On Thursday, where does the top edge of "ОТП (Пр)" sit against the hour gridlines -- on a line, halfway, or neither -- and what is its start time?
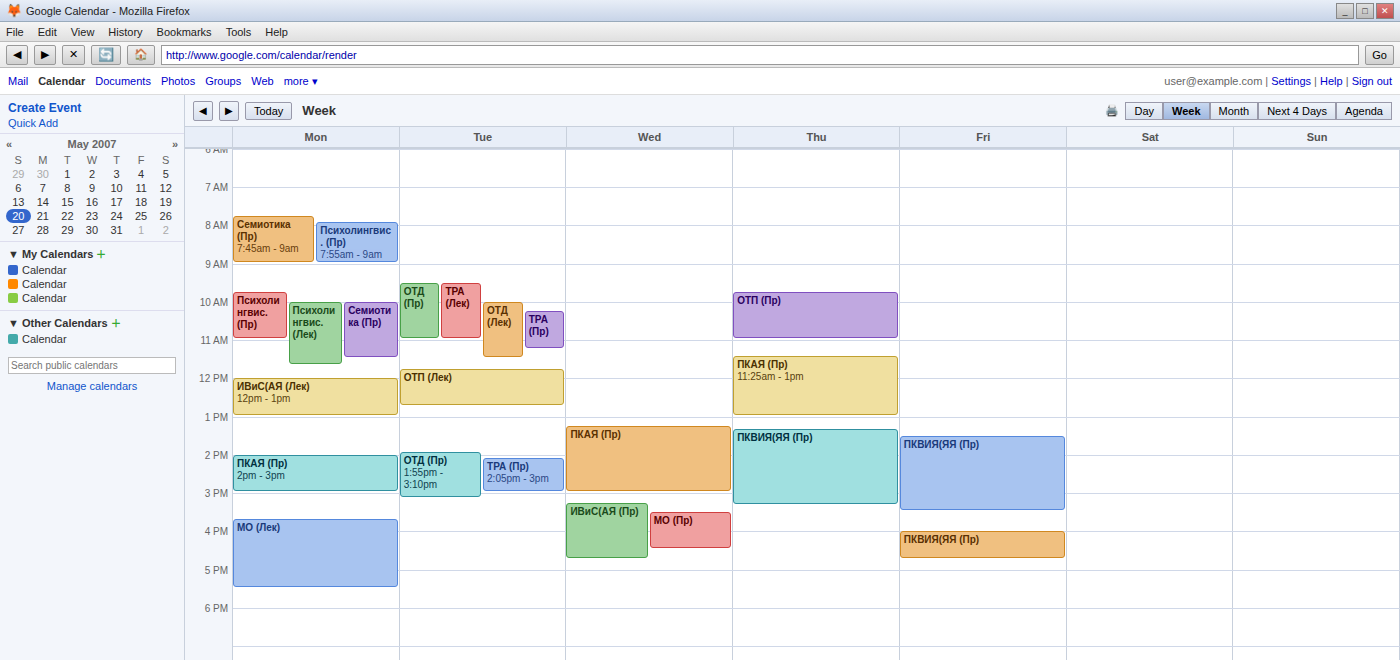
9:45 AM -- neither: three quarters of the way from the 9 AM line to the 10 AM line.